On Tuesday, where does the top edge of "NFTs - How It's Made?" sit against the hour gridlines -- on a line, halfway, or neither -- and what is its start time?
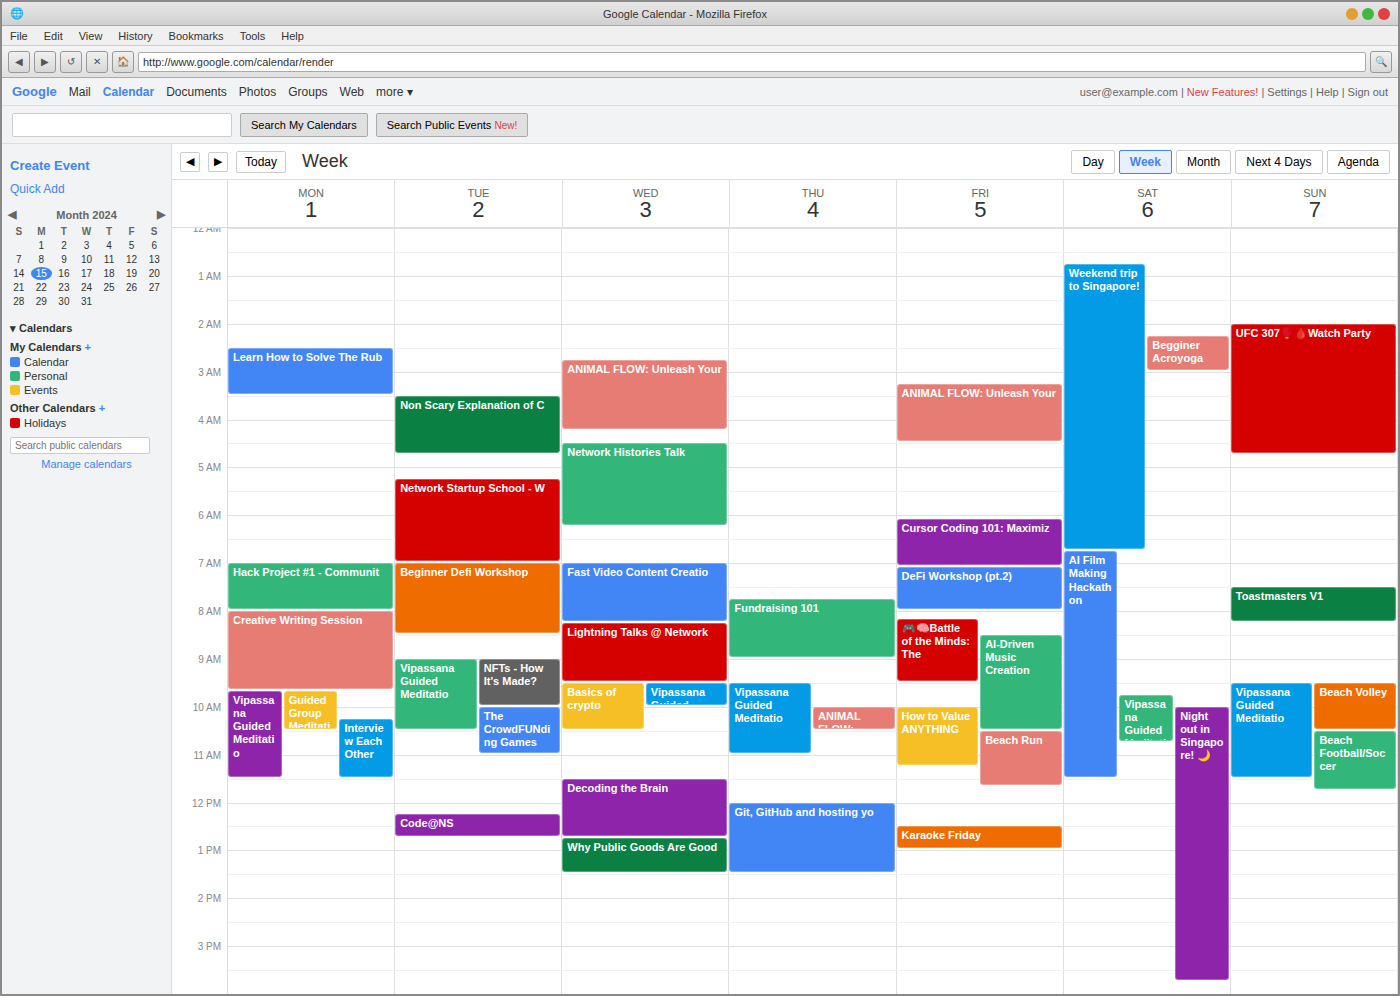
9:00 AM -- exactly on the 9 AM line.